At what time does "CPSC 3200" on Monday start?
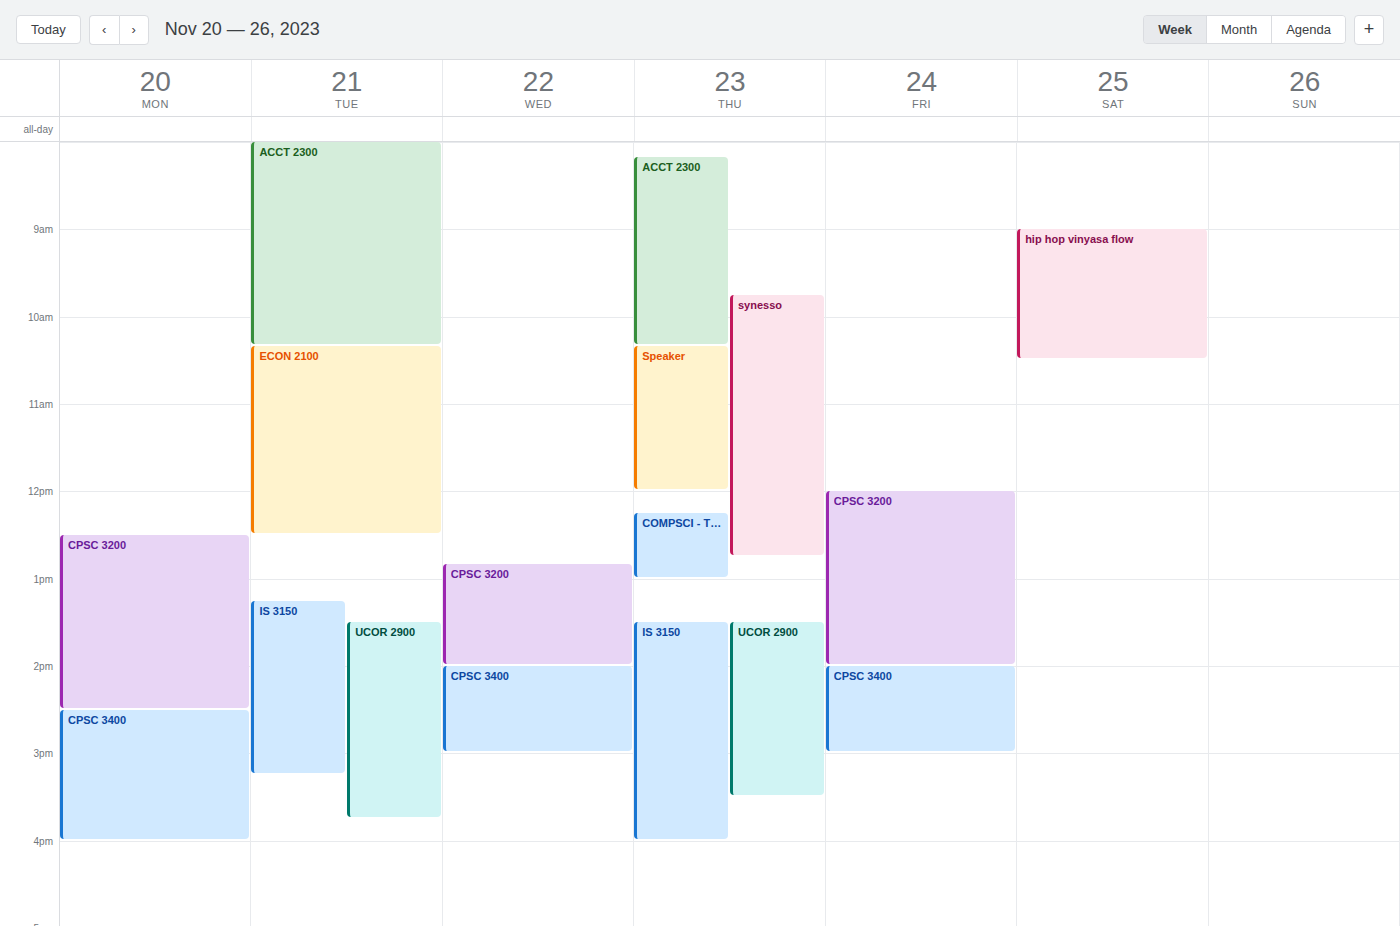
12:30